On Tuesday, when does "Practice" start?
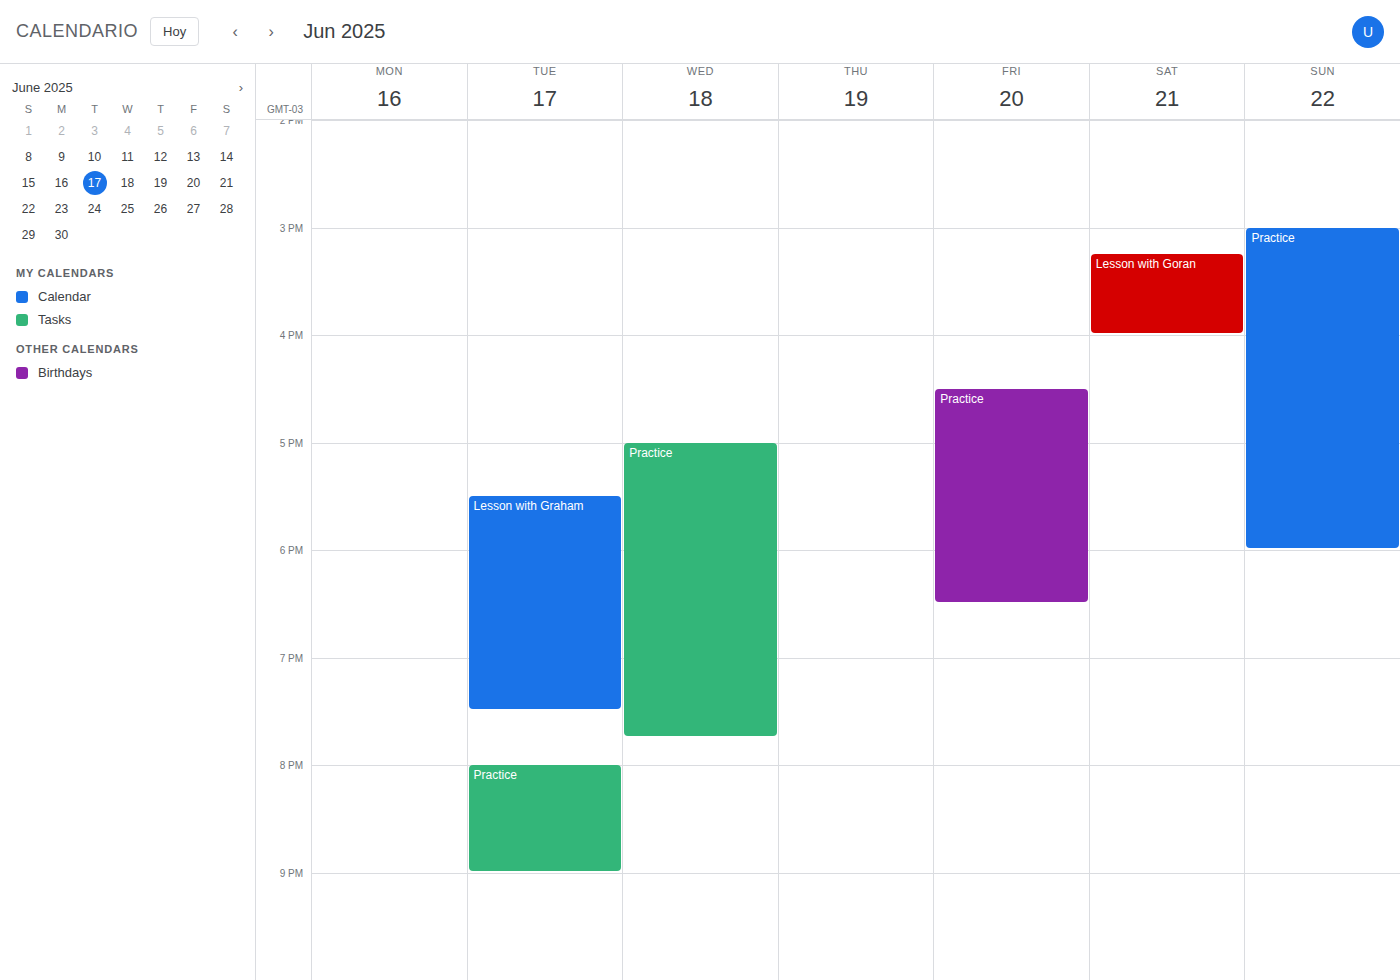
8:00 PM